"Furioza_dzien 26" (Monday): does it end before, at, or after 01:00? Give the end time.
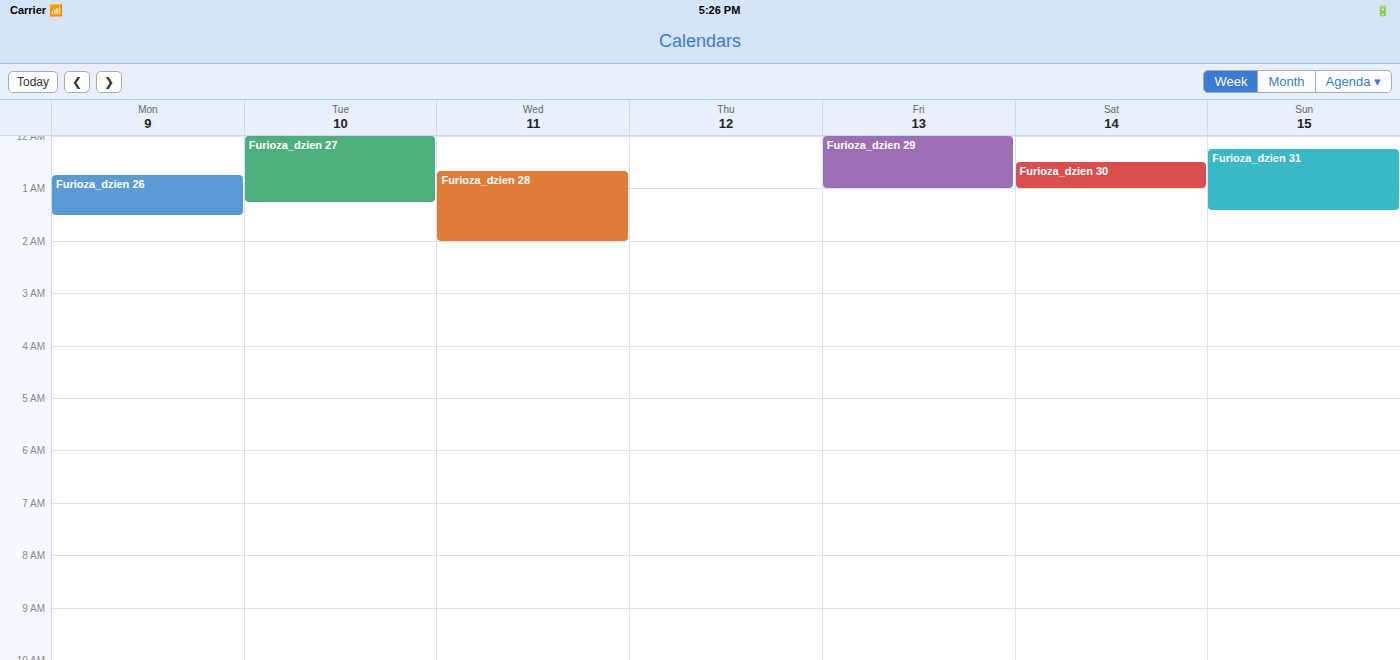
01:30 -- after 01:00, 30 minutes below the 01:00 line.